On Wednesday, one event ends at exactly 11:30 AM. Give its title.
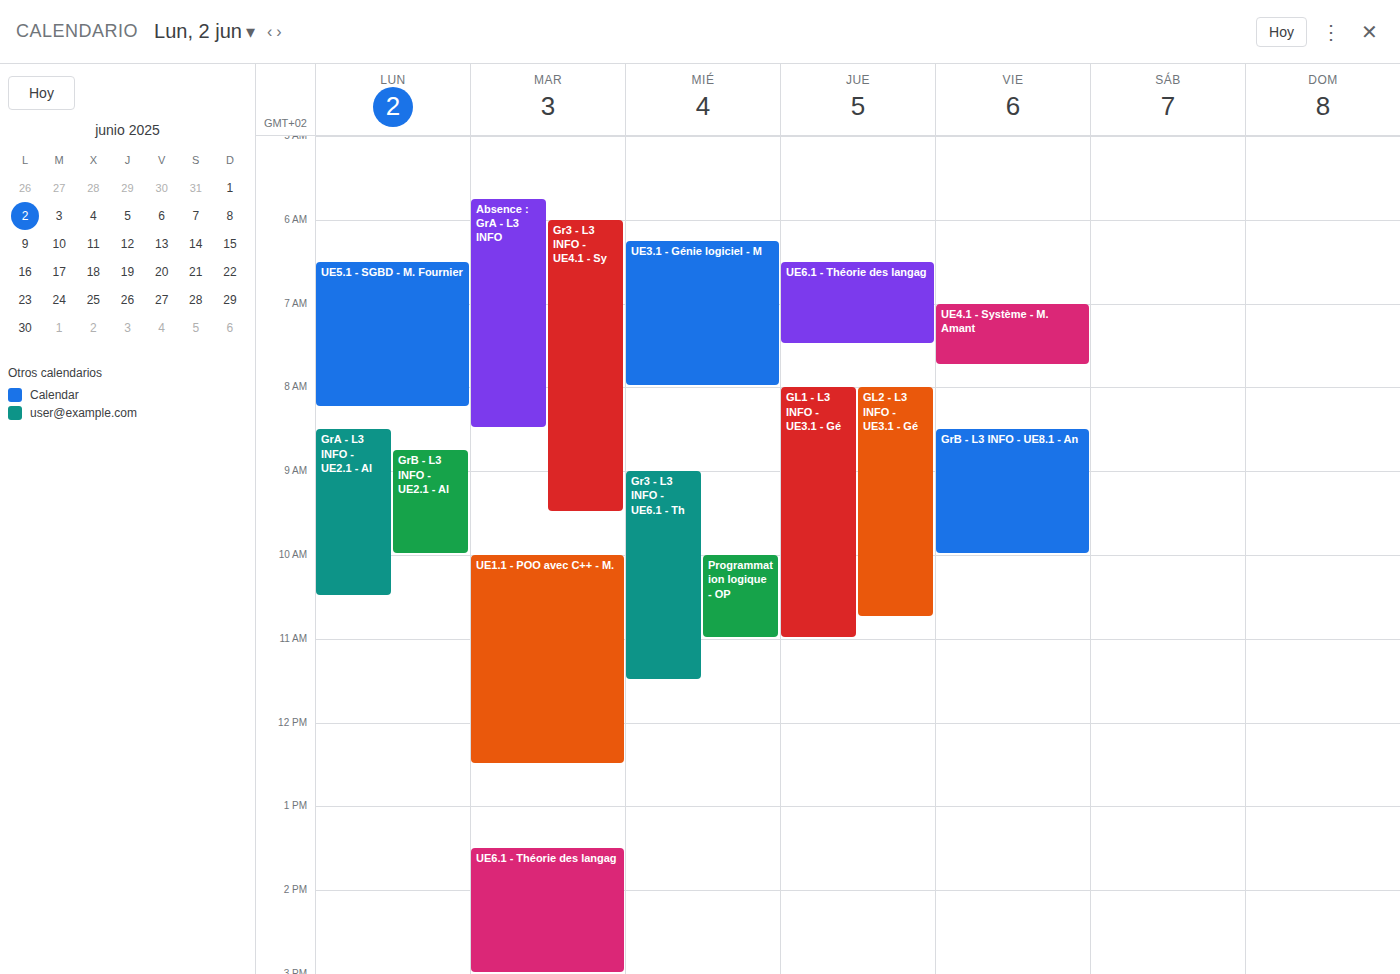
"Gr3 - L3 INFO - UE6.1 - Th"